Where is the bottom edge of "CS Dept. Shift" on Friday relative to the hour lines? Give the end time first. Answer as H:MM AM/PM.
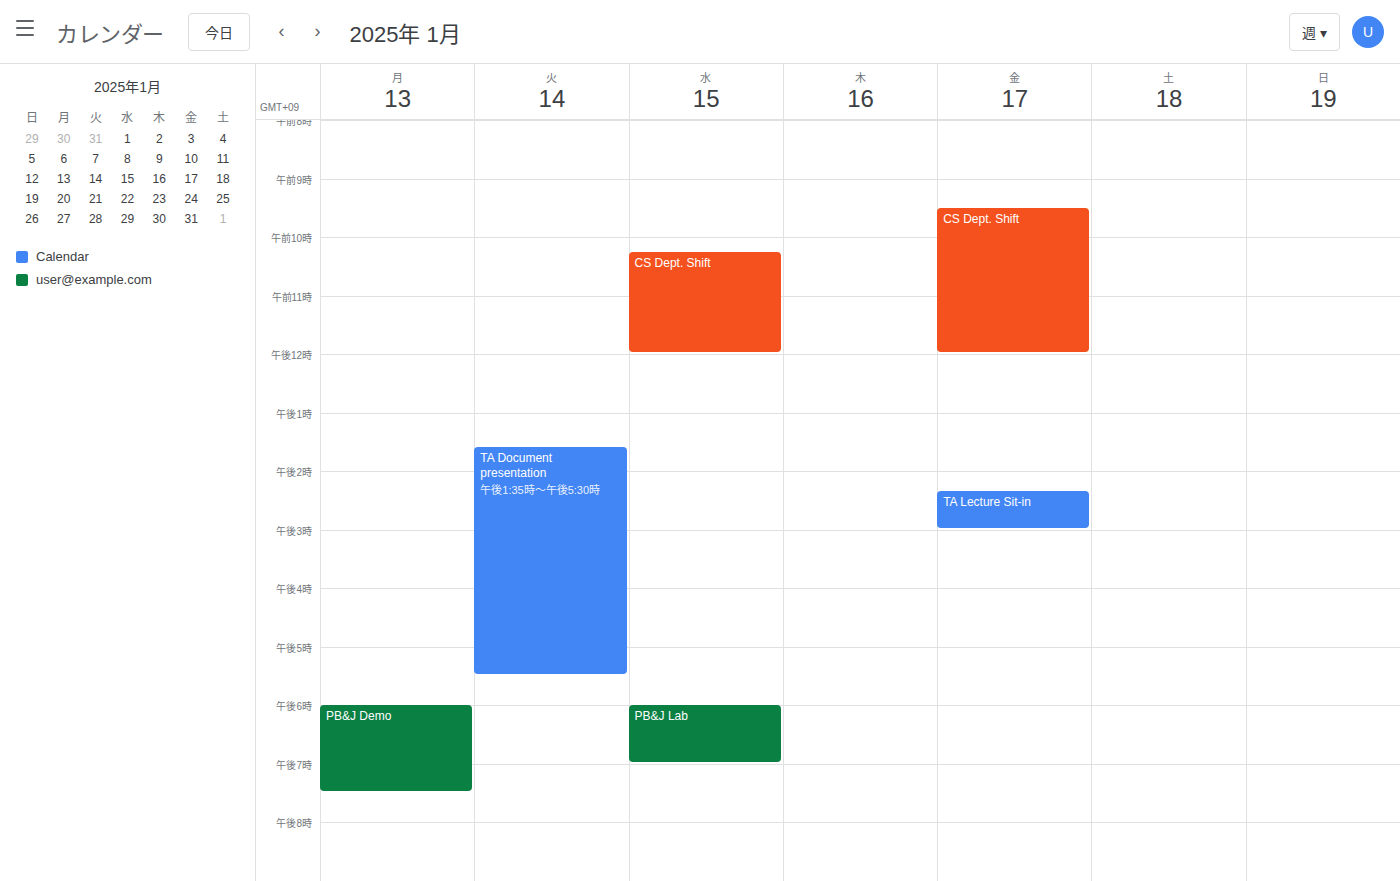
12:00 PM -- exactly on the 12 PM line.